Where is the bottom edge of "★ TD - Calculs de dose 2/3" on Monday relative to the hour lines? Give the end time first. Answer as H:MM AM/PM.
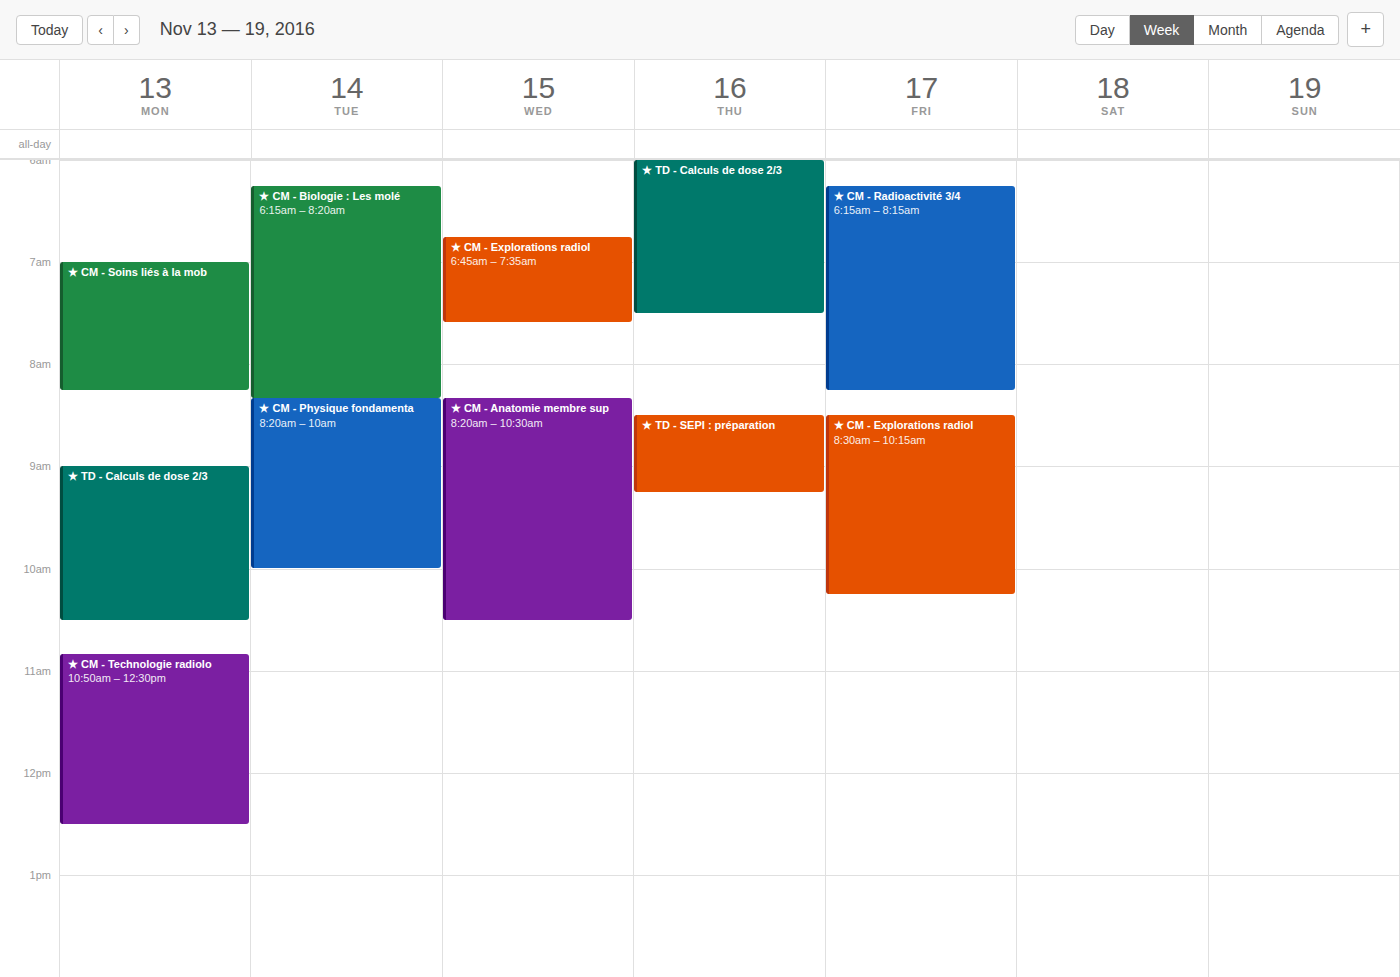
10:30 AM -- halfway between the 10 AM and 11 AM lines.